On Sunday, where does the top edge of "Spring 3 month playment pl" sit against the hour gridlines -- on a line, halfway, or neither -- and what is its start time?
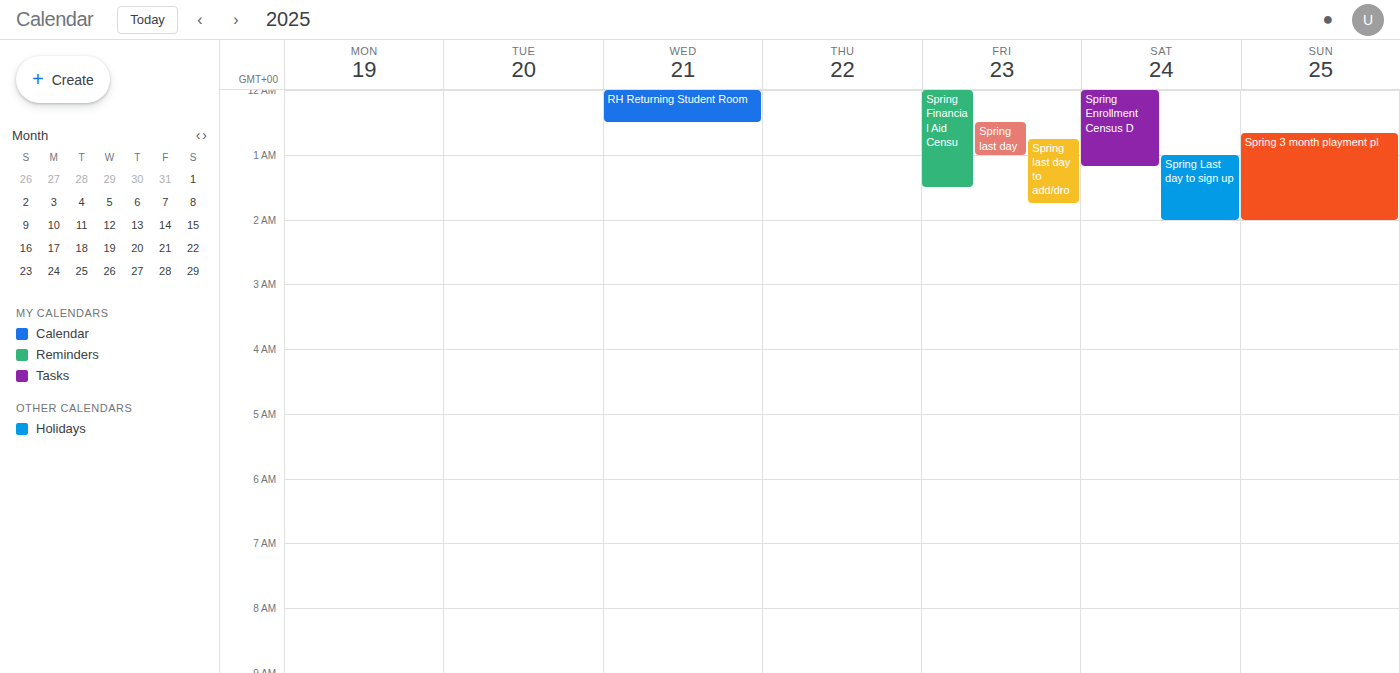
12:40 AM -- neither: 40 minutes below the 12 AM line and 20 minutes above the 1 AM line.